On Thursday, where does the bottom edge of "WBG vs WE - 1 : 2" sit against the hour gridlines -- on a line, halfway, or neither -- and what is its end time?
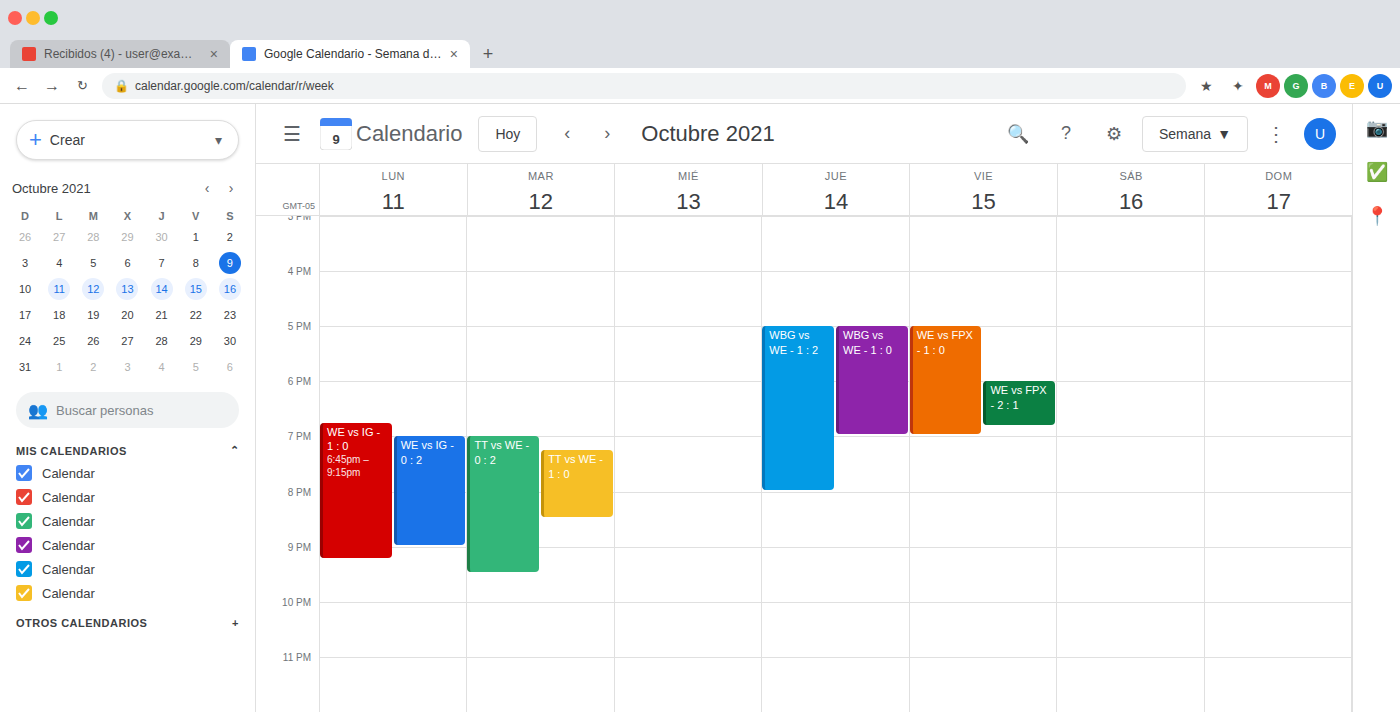
8:00 PM -- exactly on the 8 PM line.